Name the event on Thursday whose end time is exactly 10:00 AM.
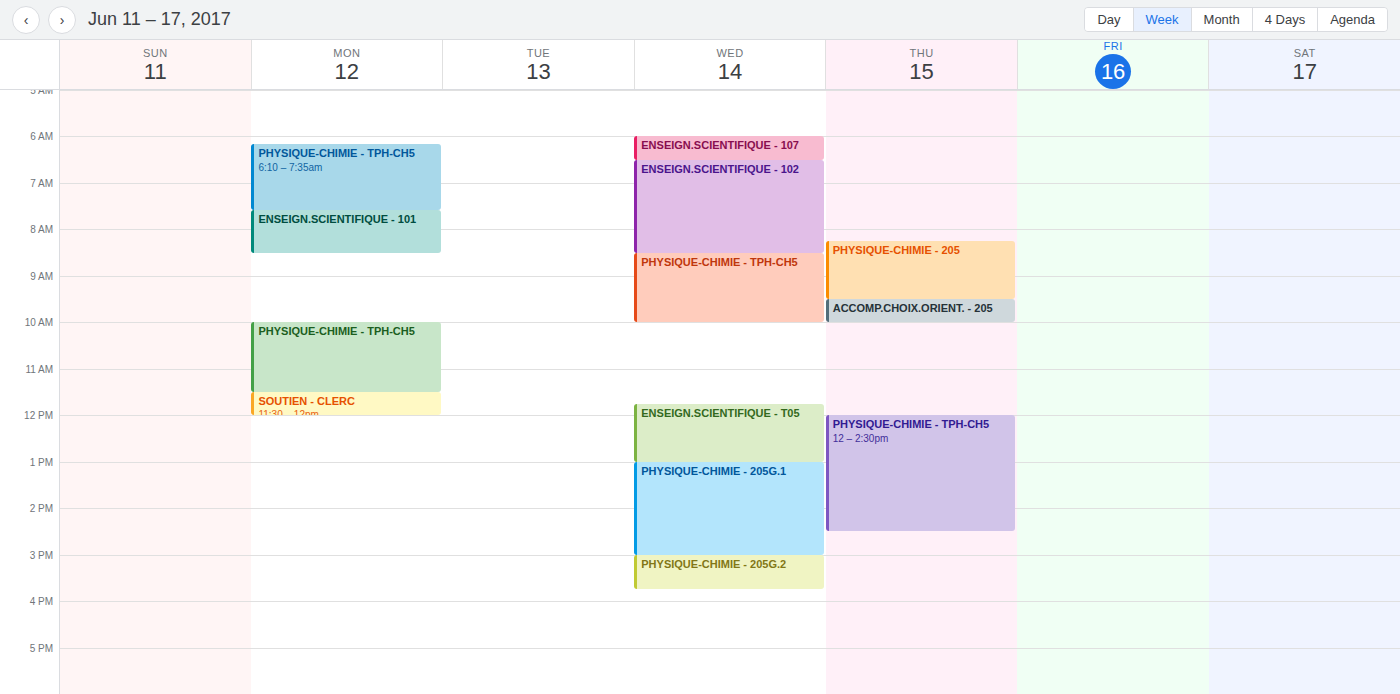
"ACCOMP.CHOIX.ORIENT. - 205"